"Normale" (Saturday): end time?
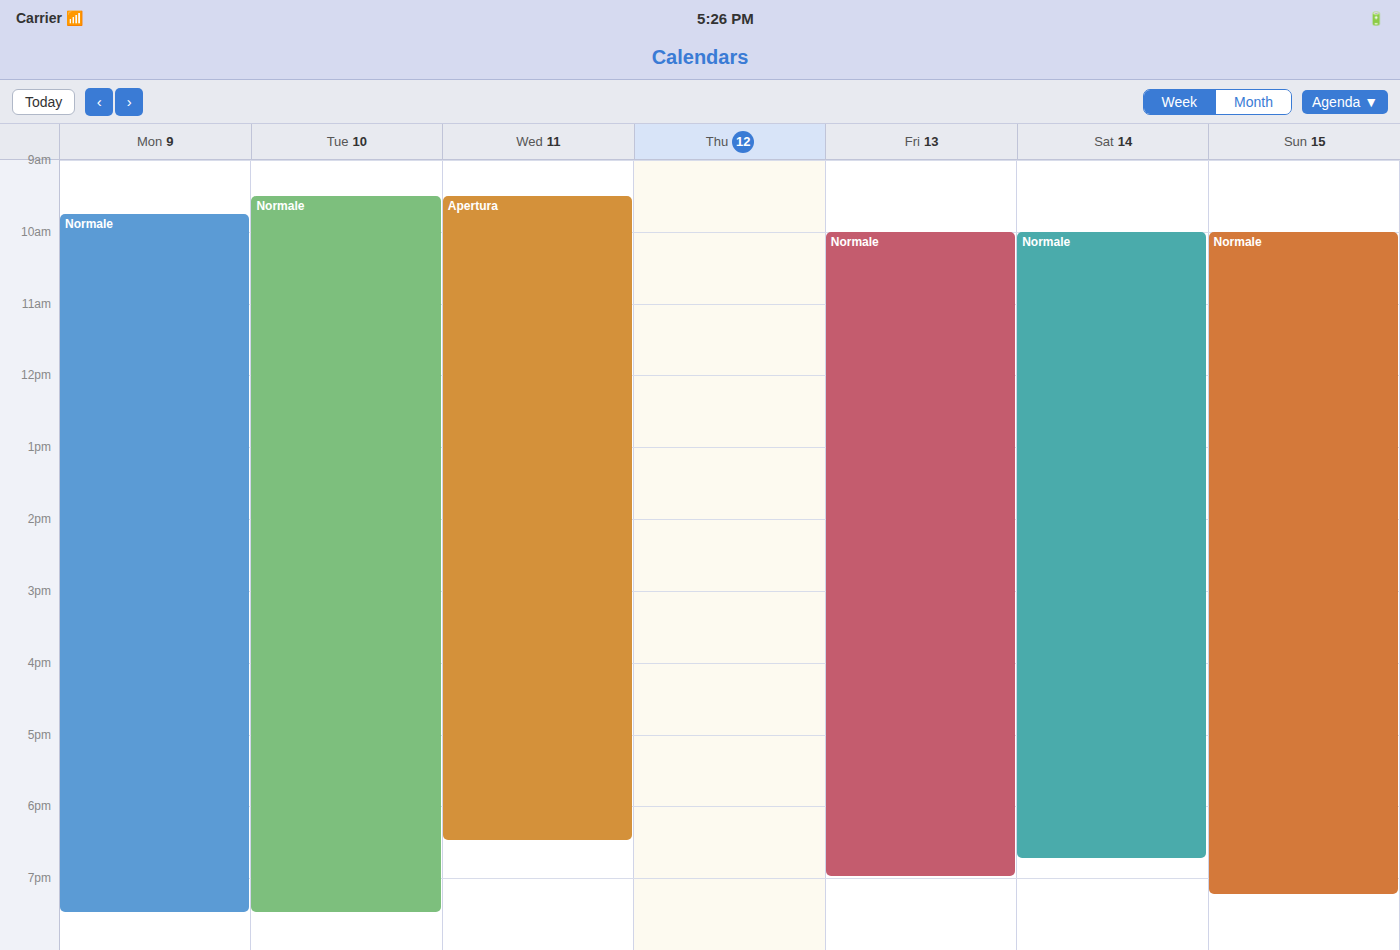
6:45 PM